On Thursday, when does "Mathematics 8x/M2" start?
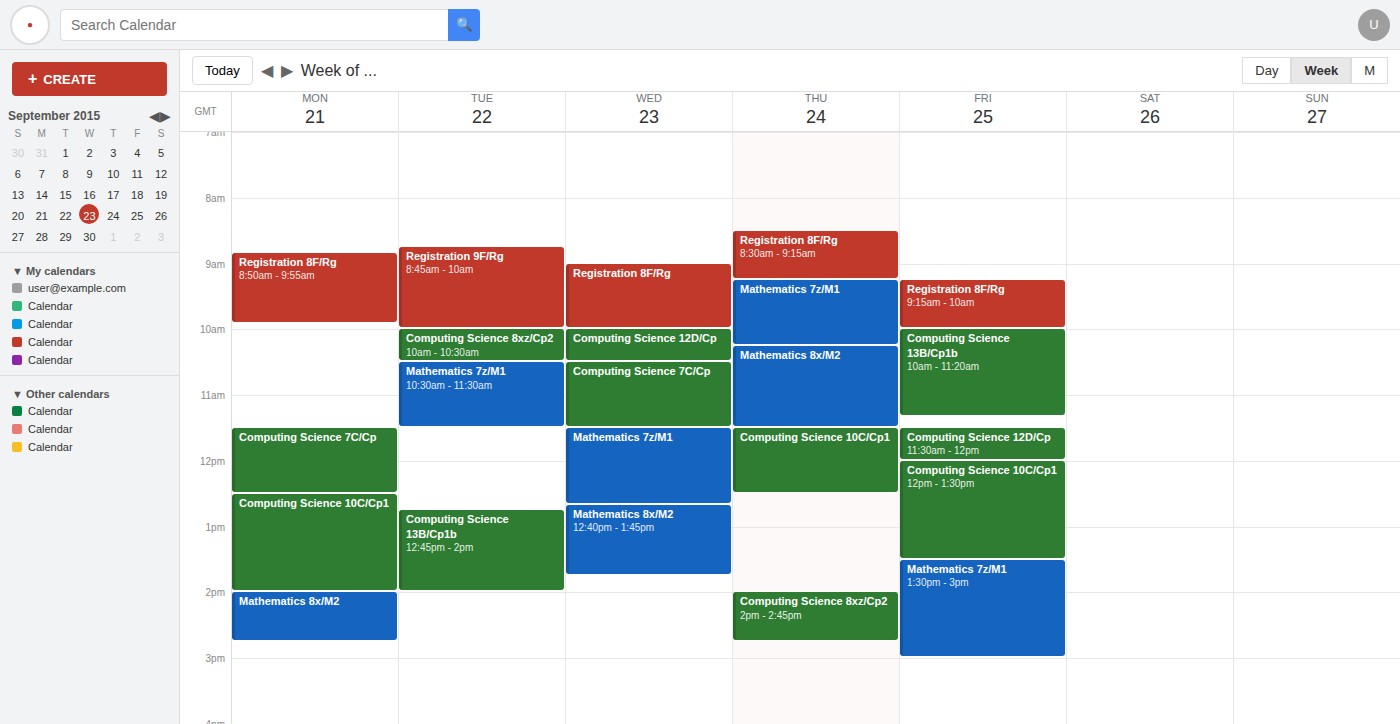
10:15 AM